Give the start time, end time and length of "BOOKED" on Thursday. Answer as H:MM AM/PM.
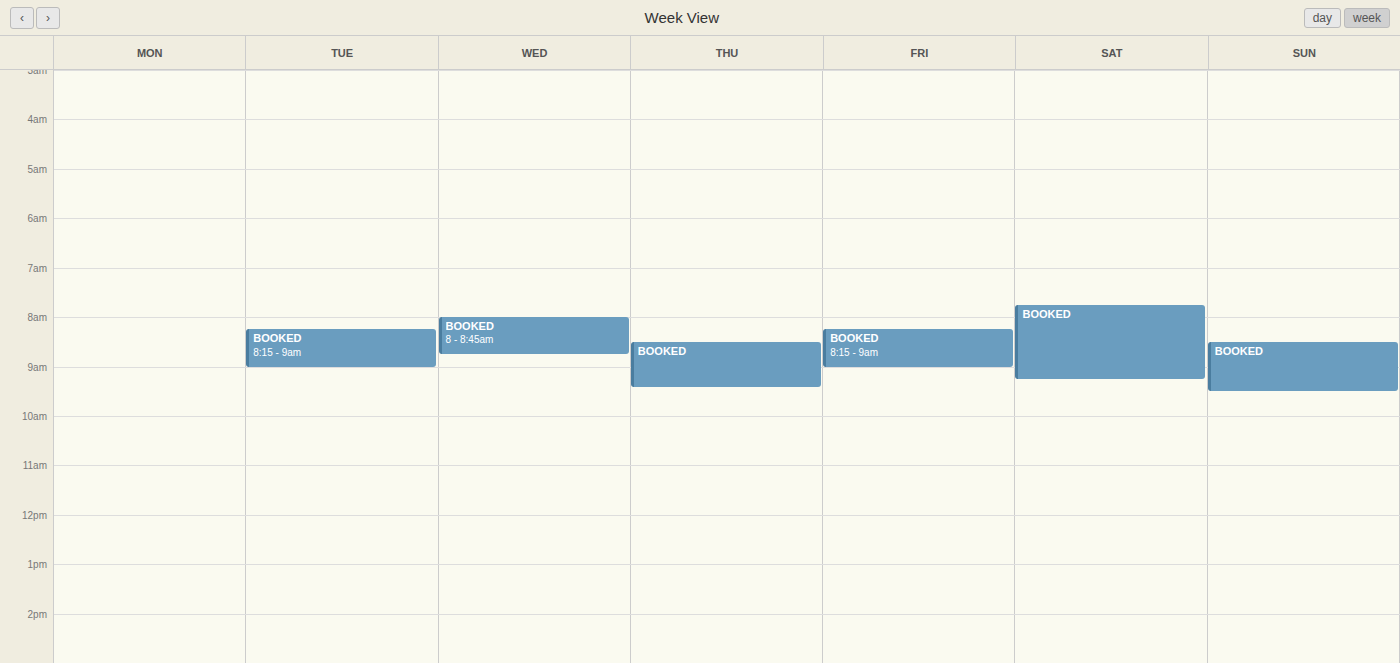
8:30 AM to 9:25 AM, 55 minutes